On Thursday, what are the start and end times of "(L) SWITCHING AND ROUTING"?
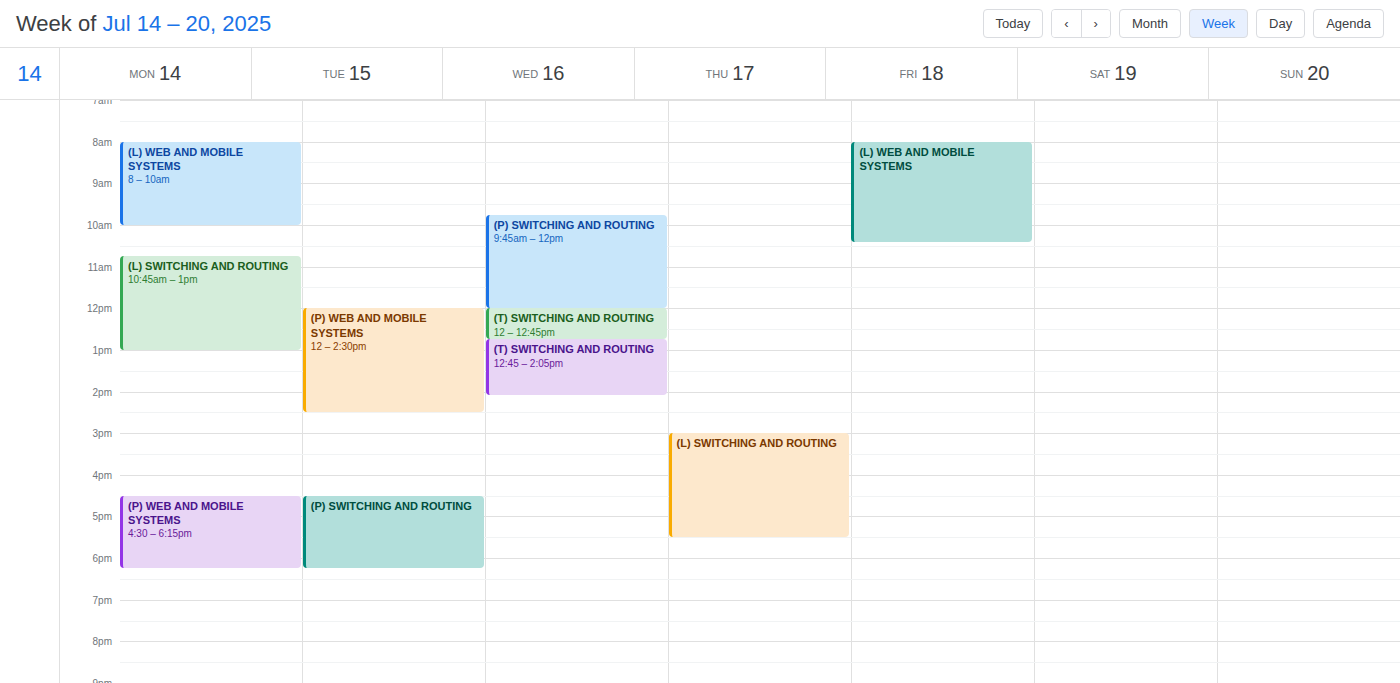
3:00 PM to 5:30 PM